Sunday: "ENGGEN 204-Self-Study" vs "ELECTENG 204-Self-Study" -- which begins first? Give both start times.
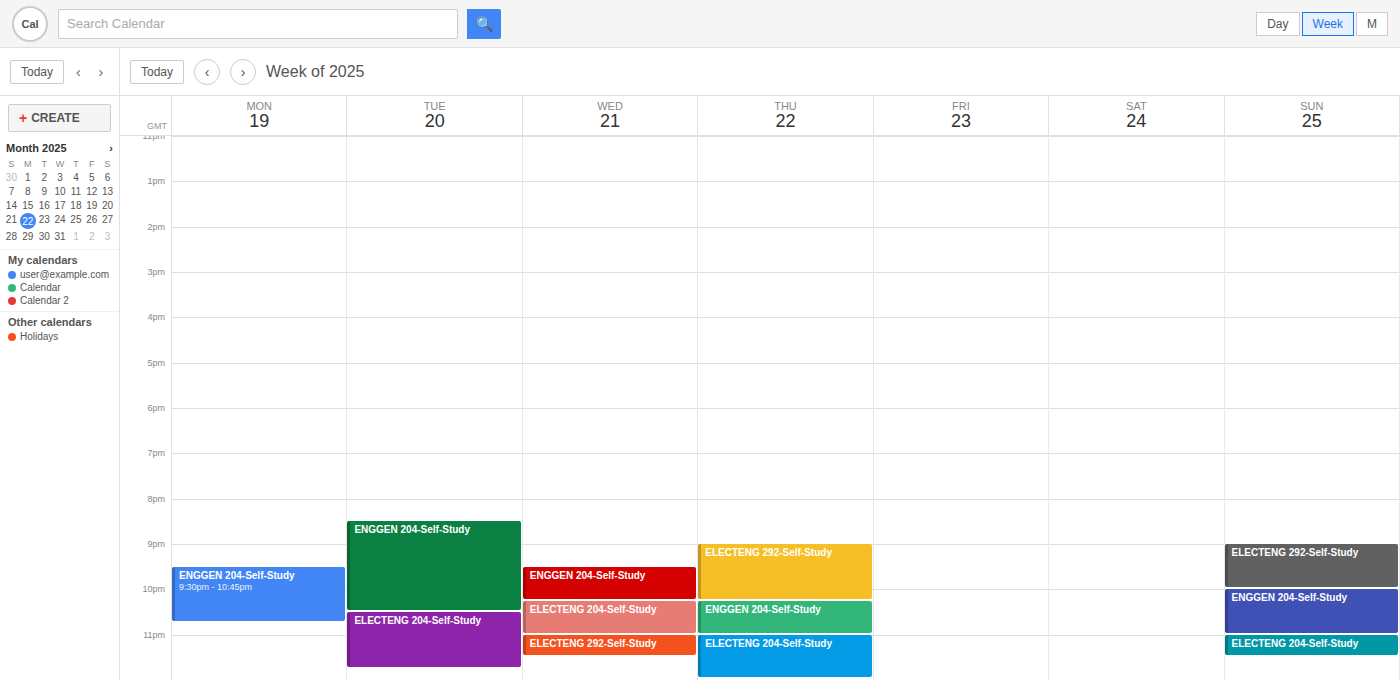
"ENGGEN 204-Self-Study" 10:00 PM; "ELECTENG 204-Self-Study" 11:00 PM.